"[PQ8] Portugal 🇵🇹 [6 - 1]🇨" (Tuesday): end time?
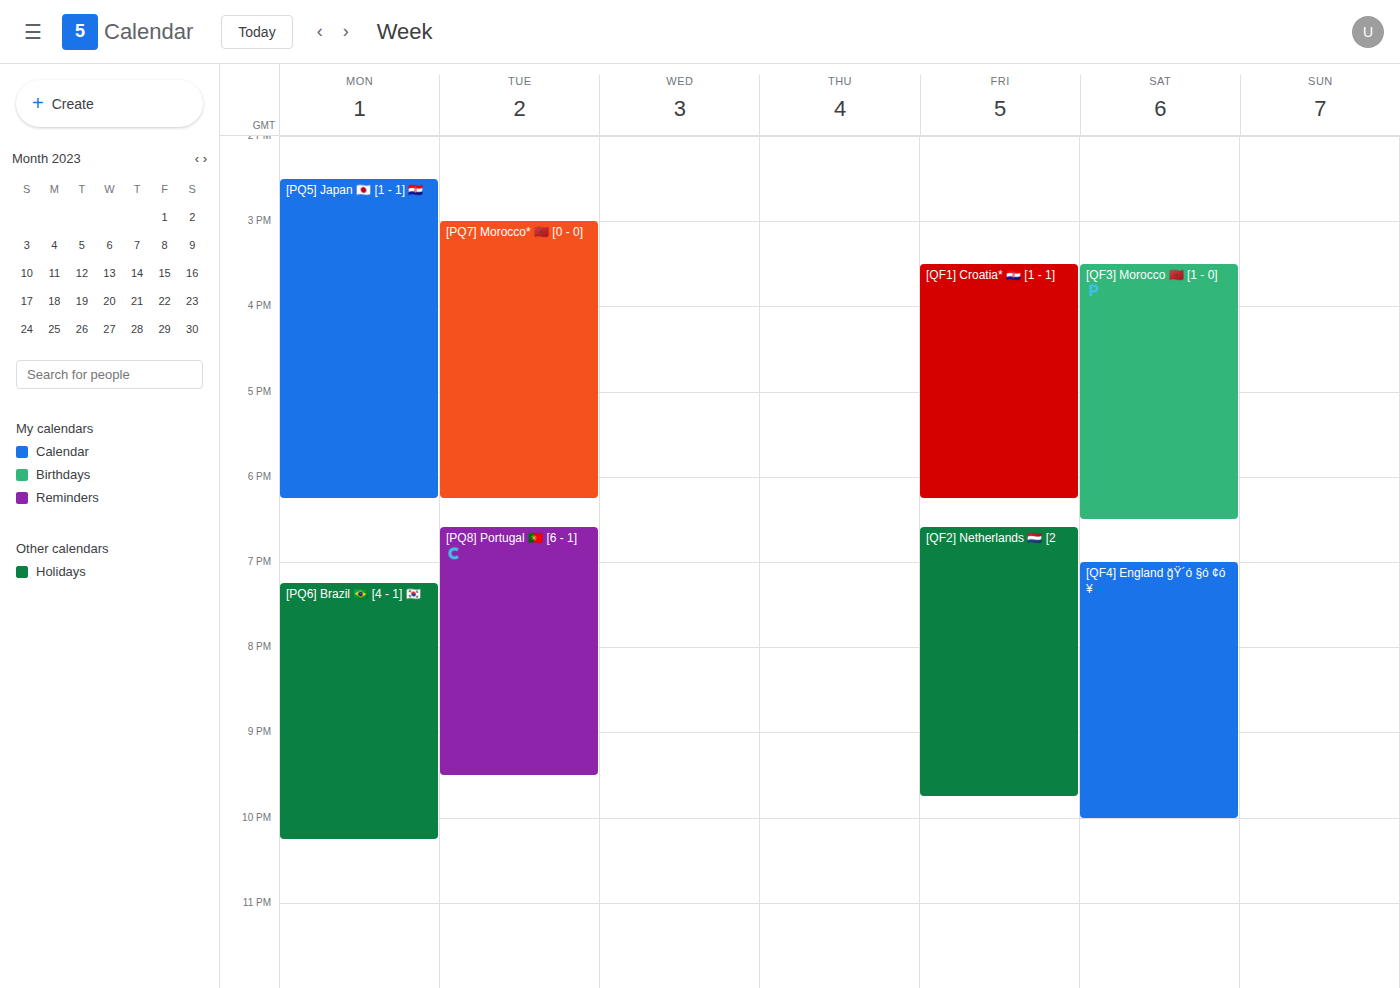
9:30 PM